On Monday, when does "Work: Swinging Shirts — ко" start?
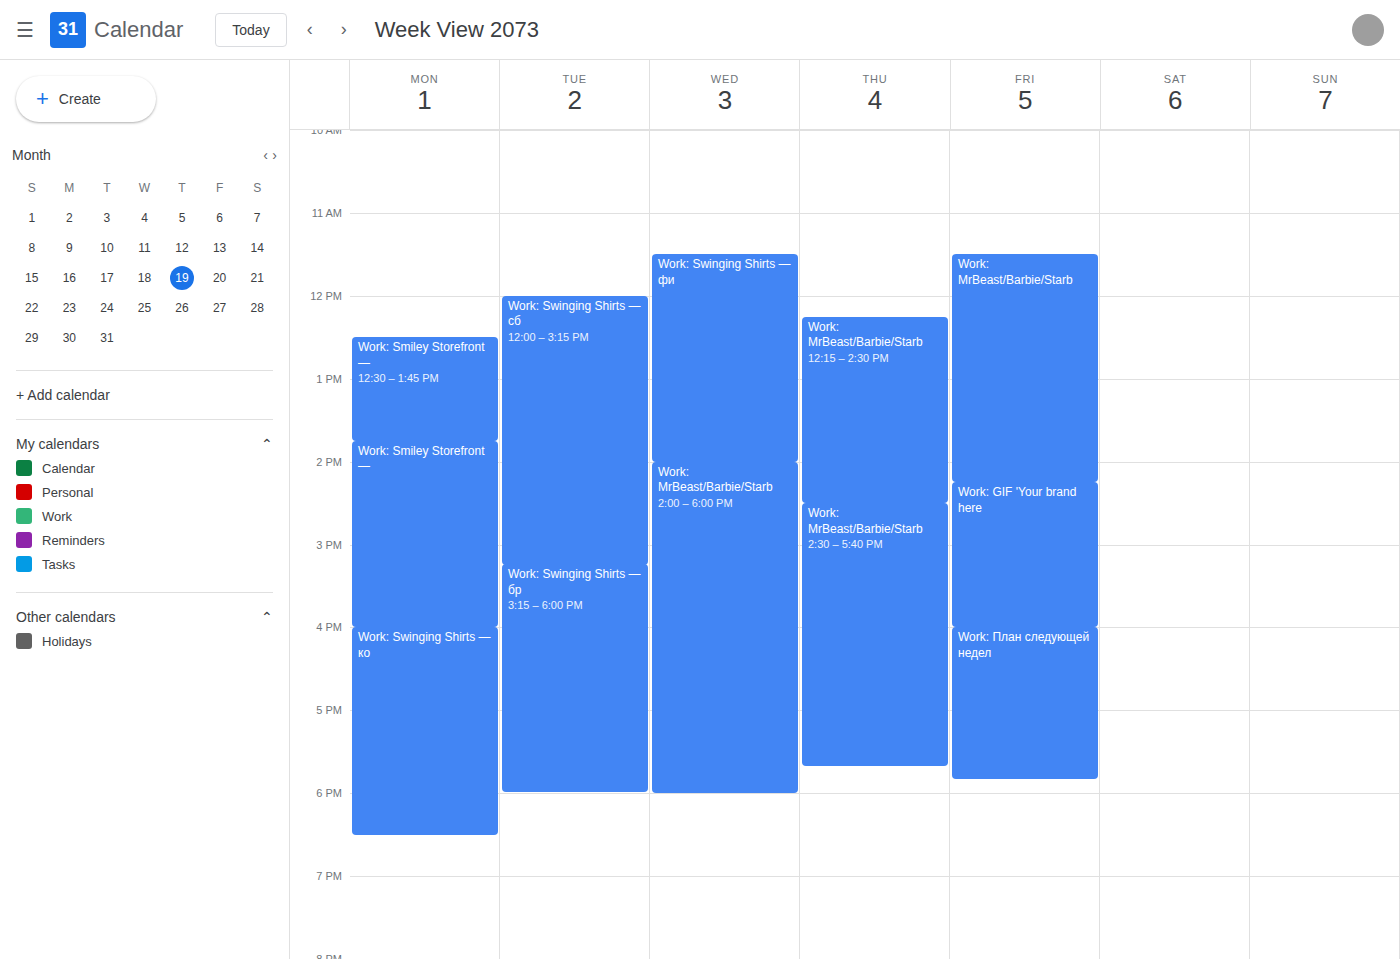
4:00 PM